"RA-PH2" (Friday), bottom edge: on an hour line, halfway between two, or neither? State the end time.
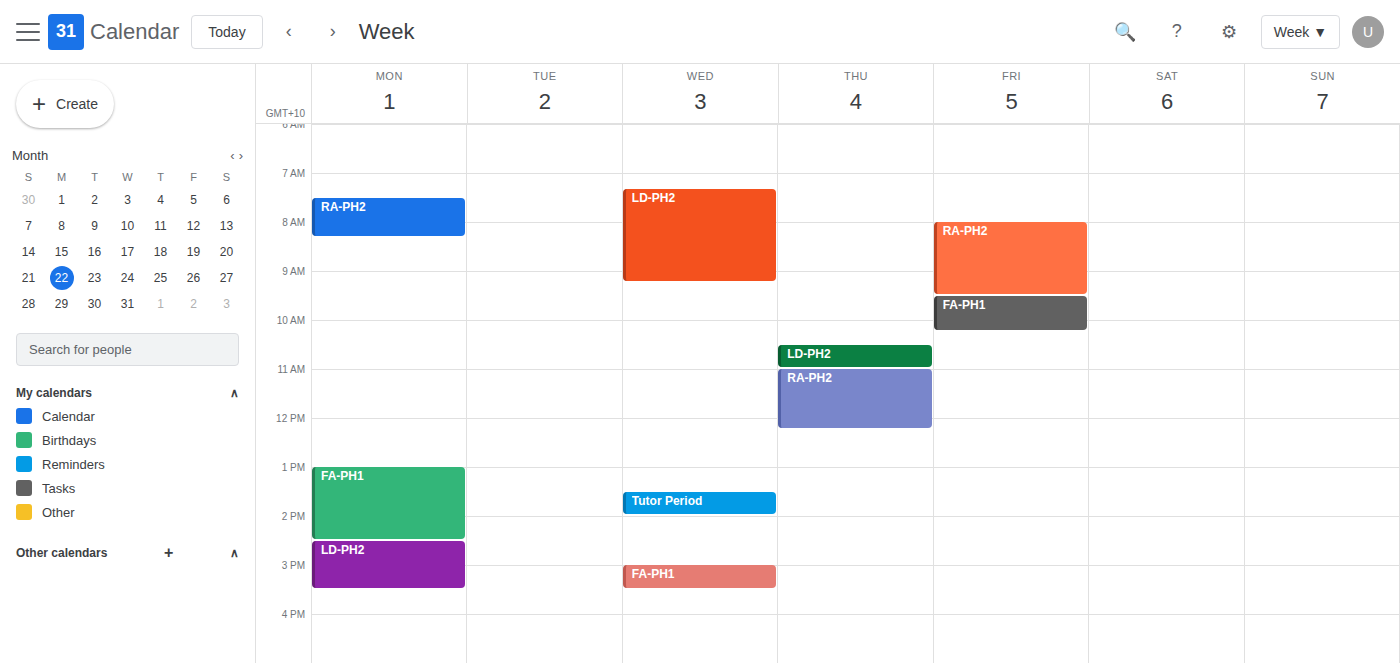
9:30 AM -- halfway between the 9 AM and 10 AM lines.